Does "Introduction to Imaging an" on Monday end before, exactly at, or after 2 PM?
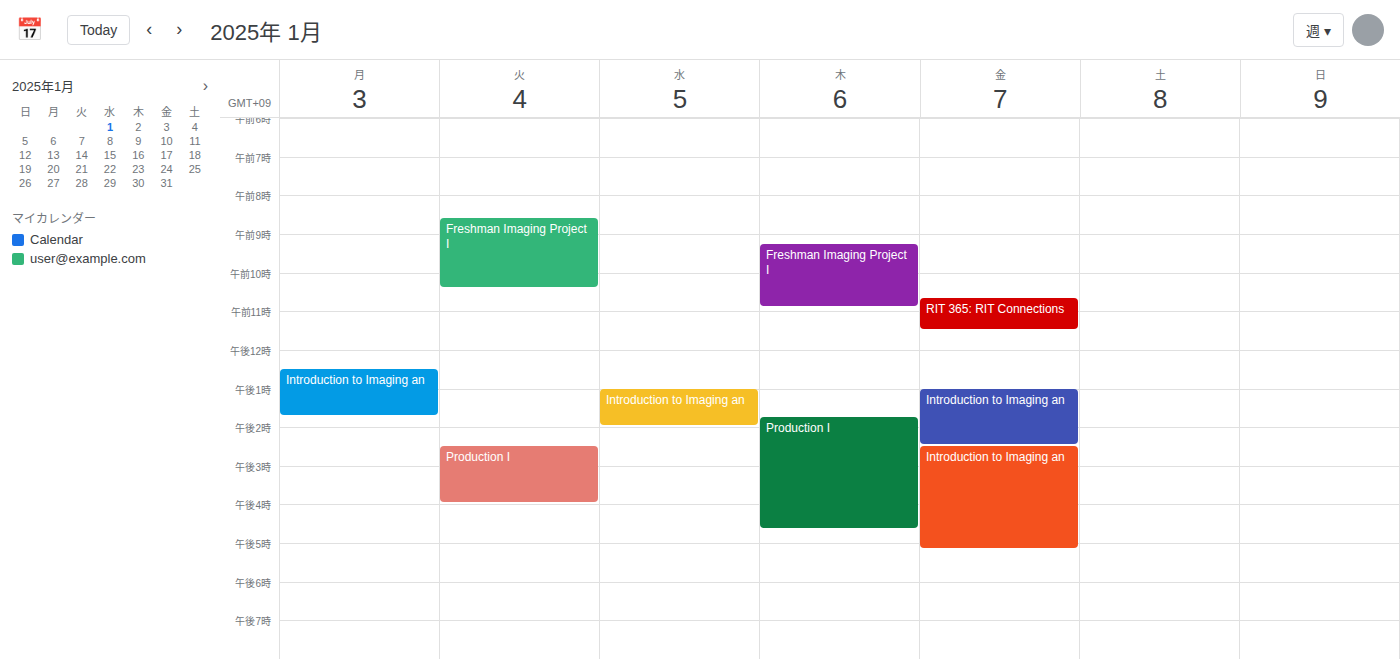
1:45 PM -- before 2 PM, 15 minutes above the 2 PM line.